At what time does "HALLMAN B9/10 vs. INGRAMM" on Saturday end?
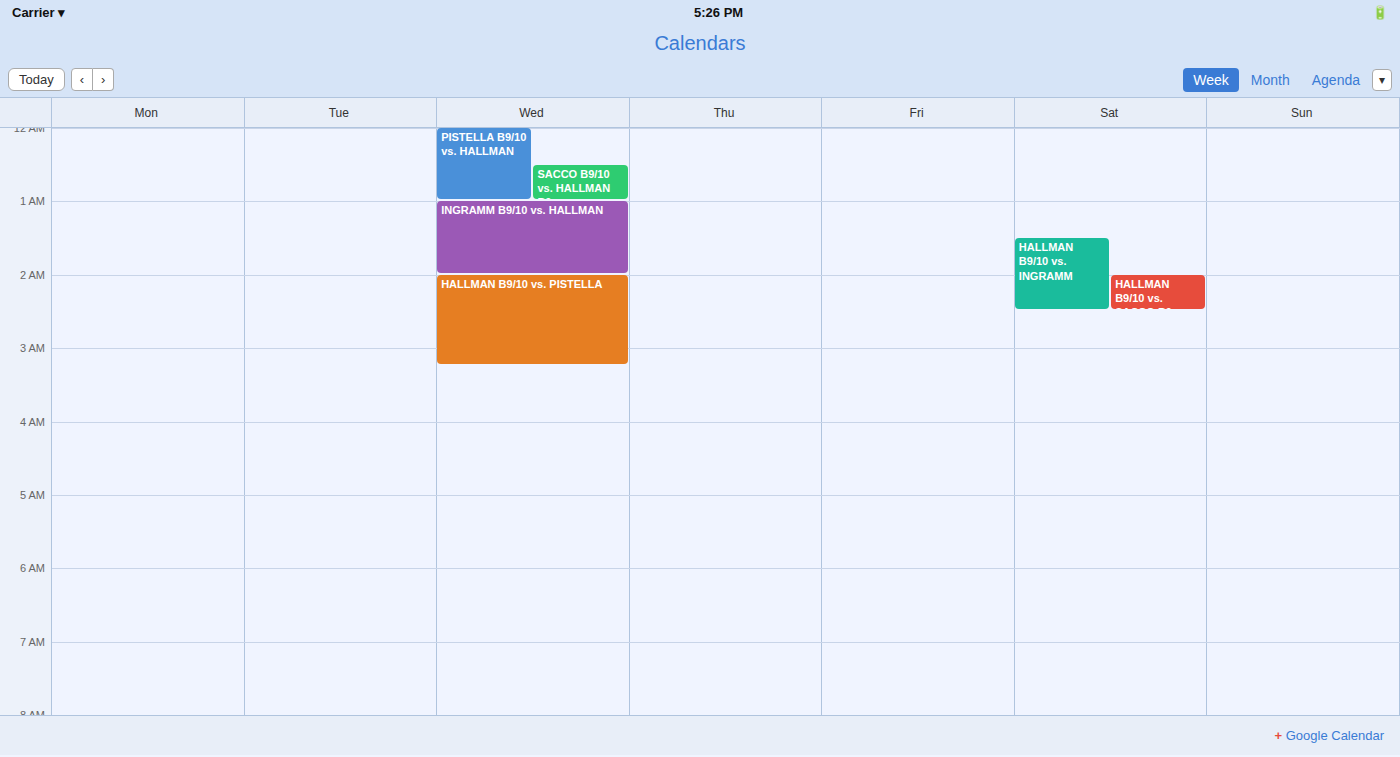
2:30 AM